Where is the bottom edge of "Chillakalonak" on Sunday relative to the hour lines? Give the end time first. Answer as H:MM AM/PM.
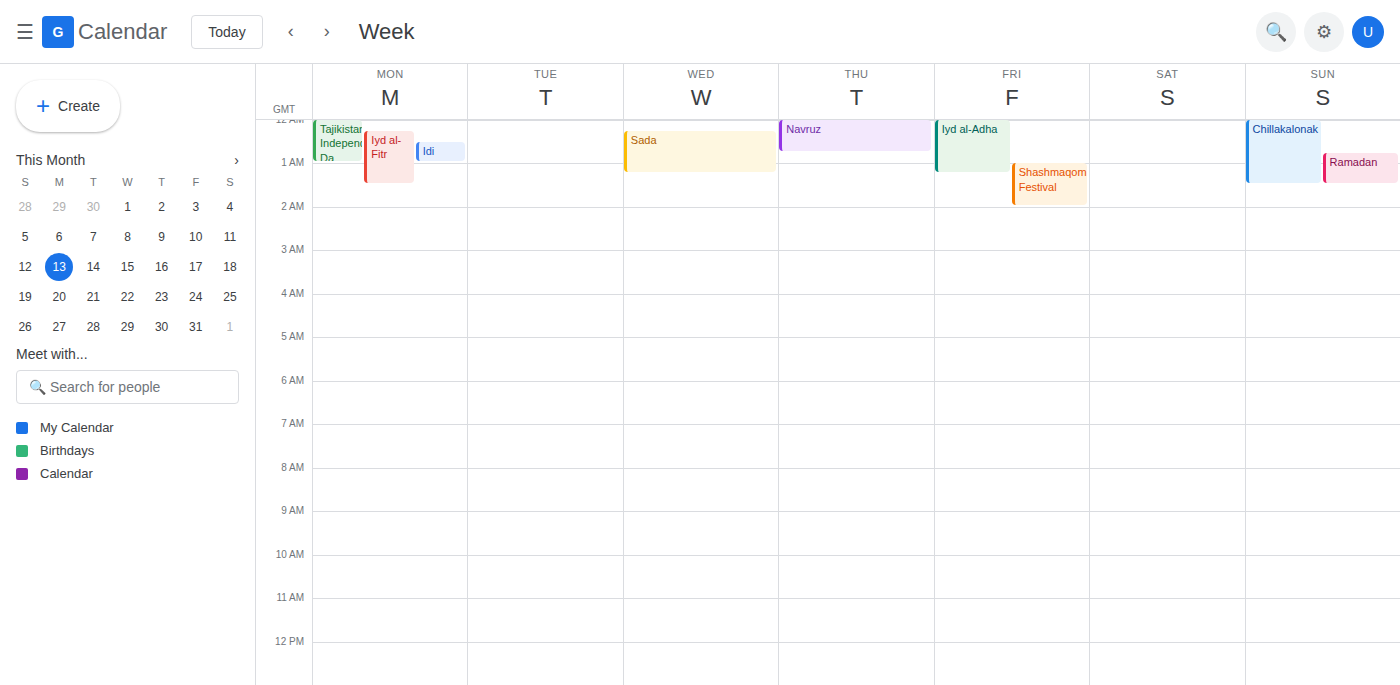
1:30 AM -- halfway between the 1 AM and 2 AM lines.